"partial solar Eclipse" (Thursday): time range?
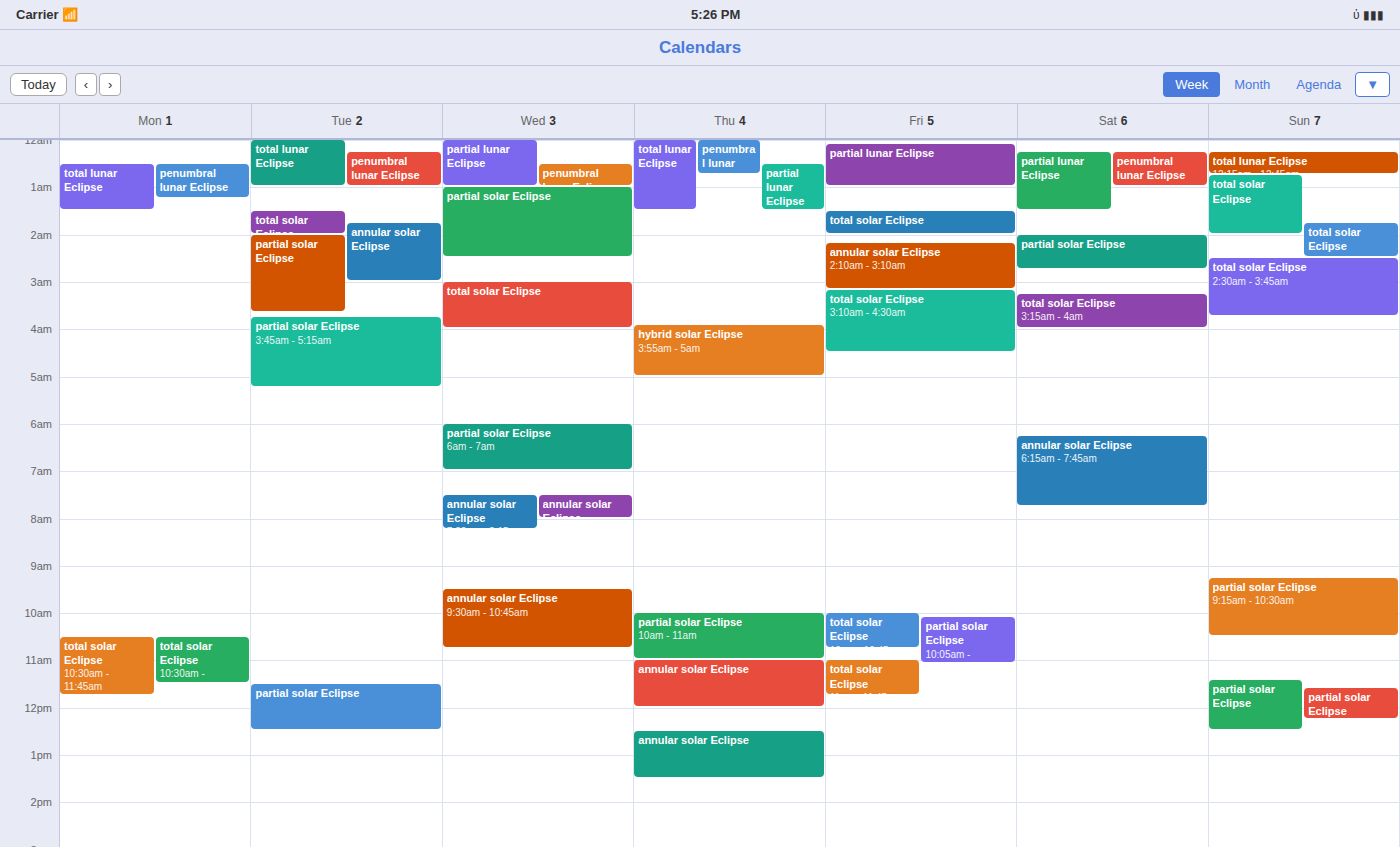
10:00 AM to 11:00 AM